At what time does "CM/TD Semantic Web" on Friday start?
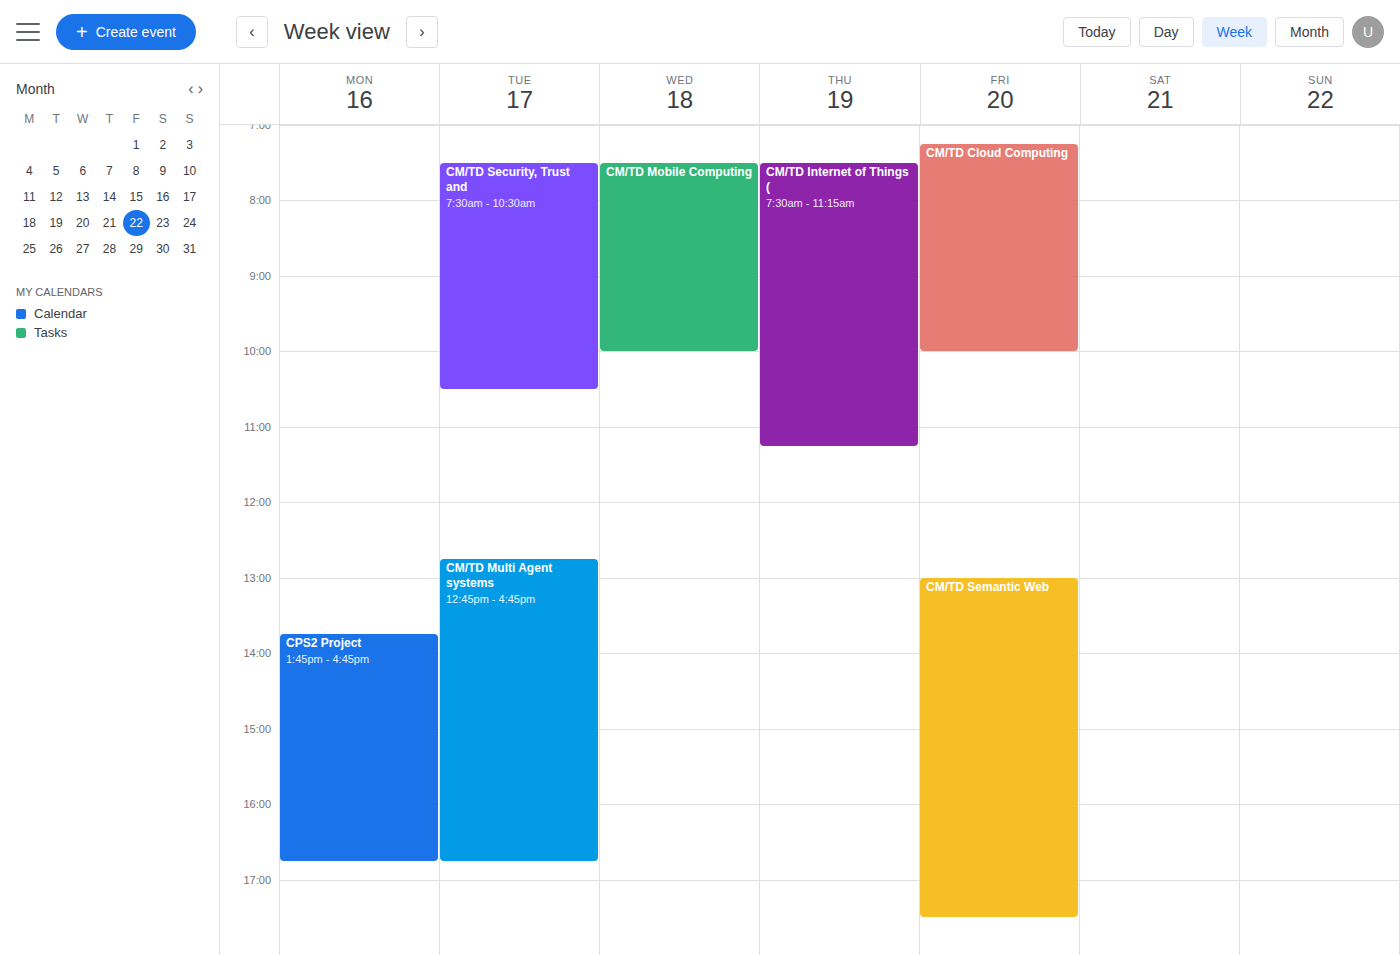
1:00 PM